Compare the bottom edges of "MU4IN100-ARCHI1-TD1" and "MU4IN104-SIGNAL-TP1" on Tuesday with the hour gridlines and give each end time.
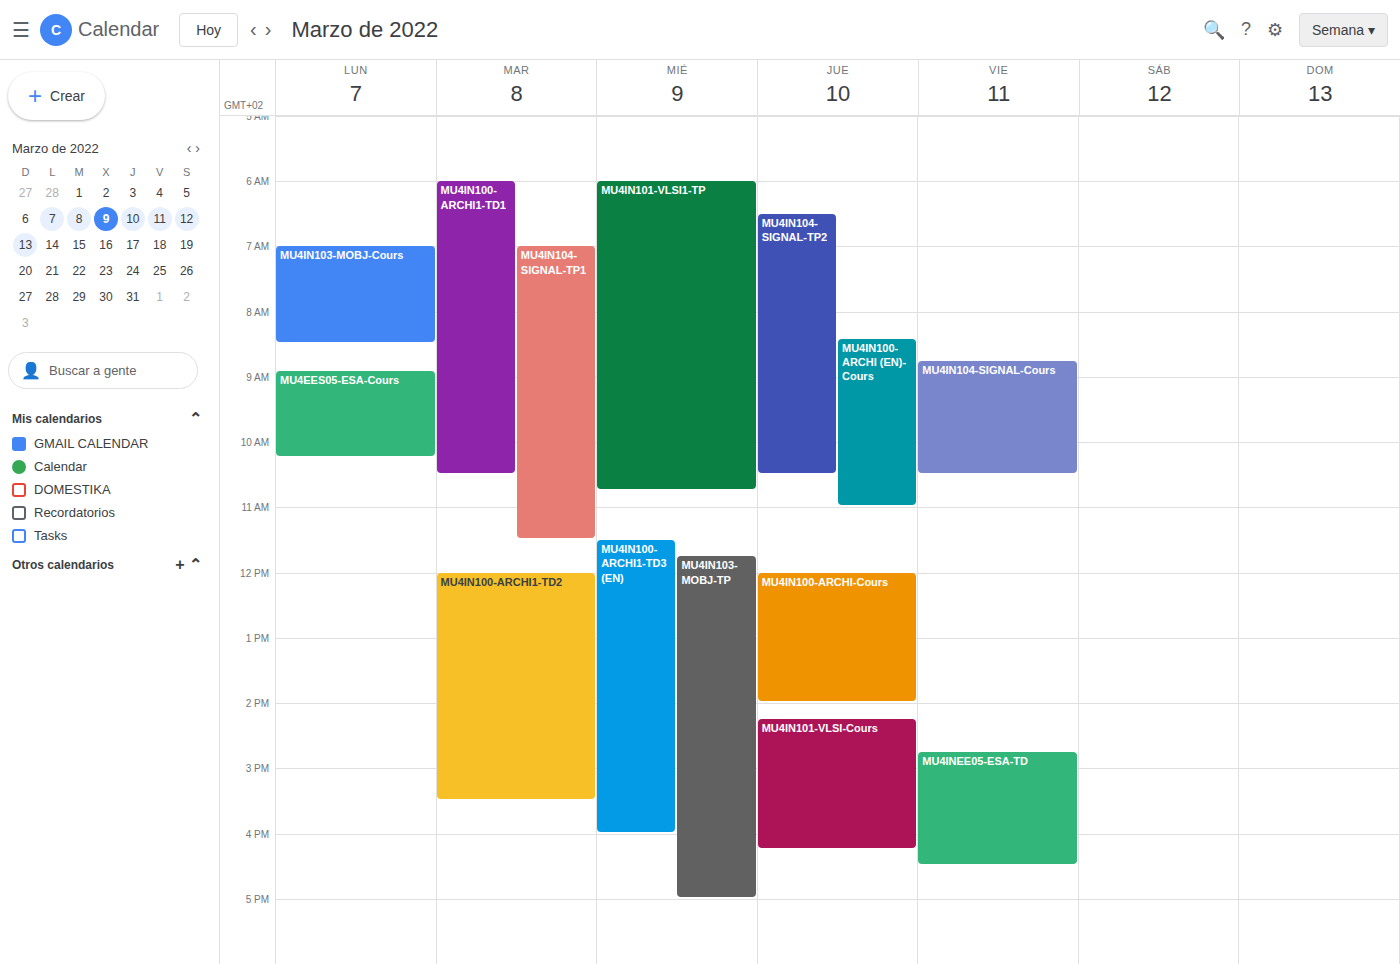
"MU4IN100-ARCHI1-TD1": 10:30 AM, halfway between the 10 AM and 11 AM lines. "MU4IN104-SIGNAL-TP1": 11:30 AM, halfway between the 11 AM and 12 PM lines.